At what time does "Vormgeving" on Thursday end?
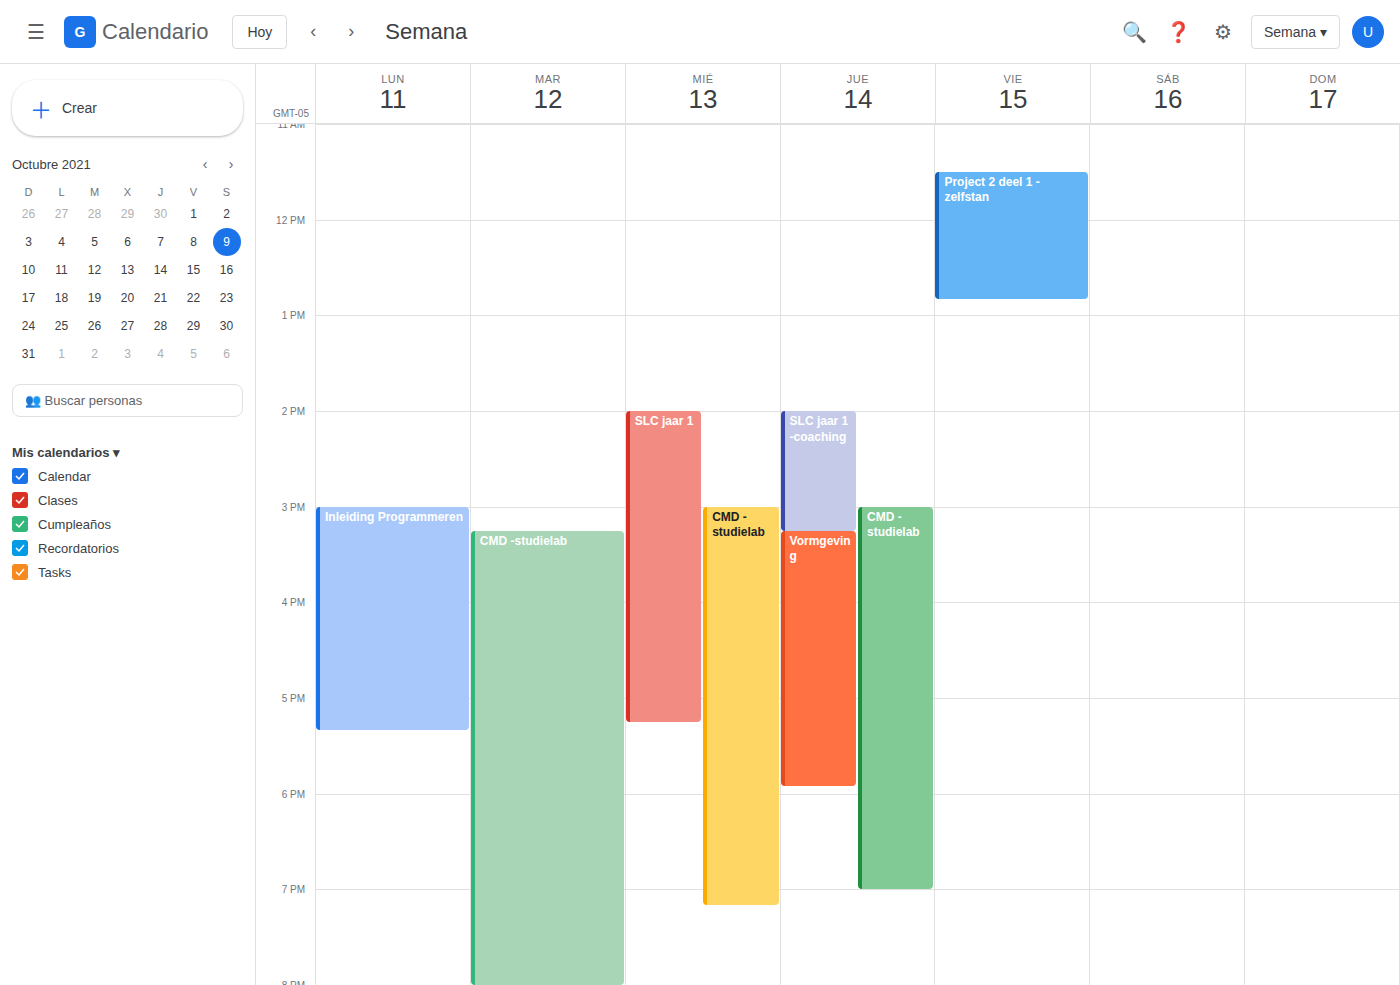
5:55 PM